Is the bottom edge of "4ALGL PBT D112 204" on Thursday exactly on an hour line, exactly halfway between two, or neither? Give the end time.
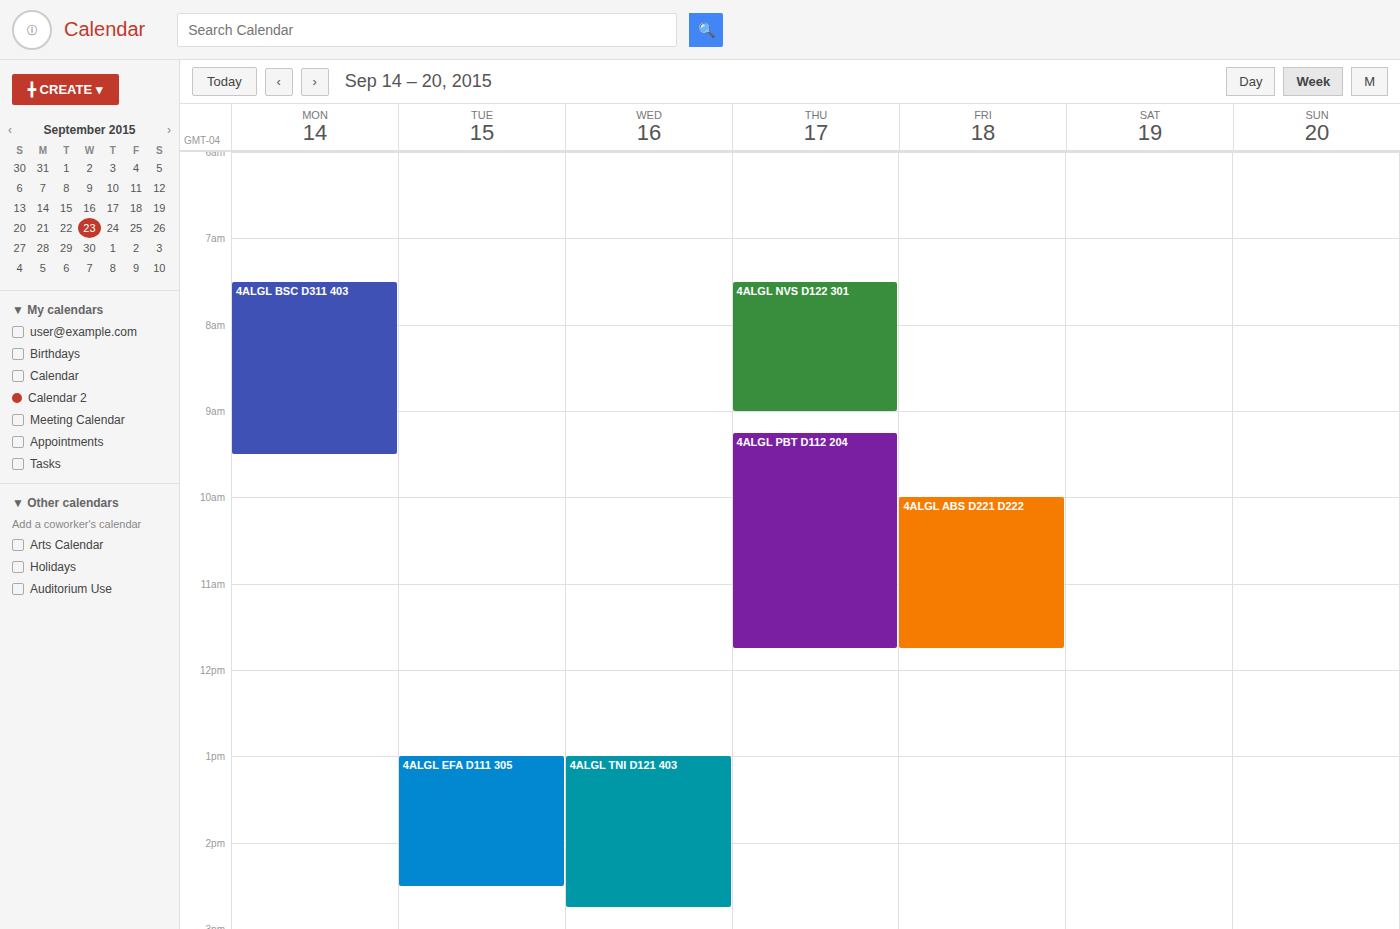
11:45 AM -- neither: three quarters of the way from the 11 AM line to the 12 PM line.